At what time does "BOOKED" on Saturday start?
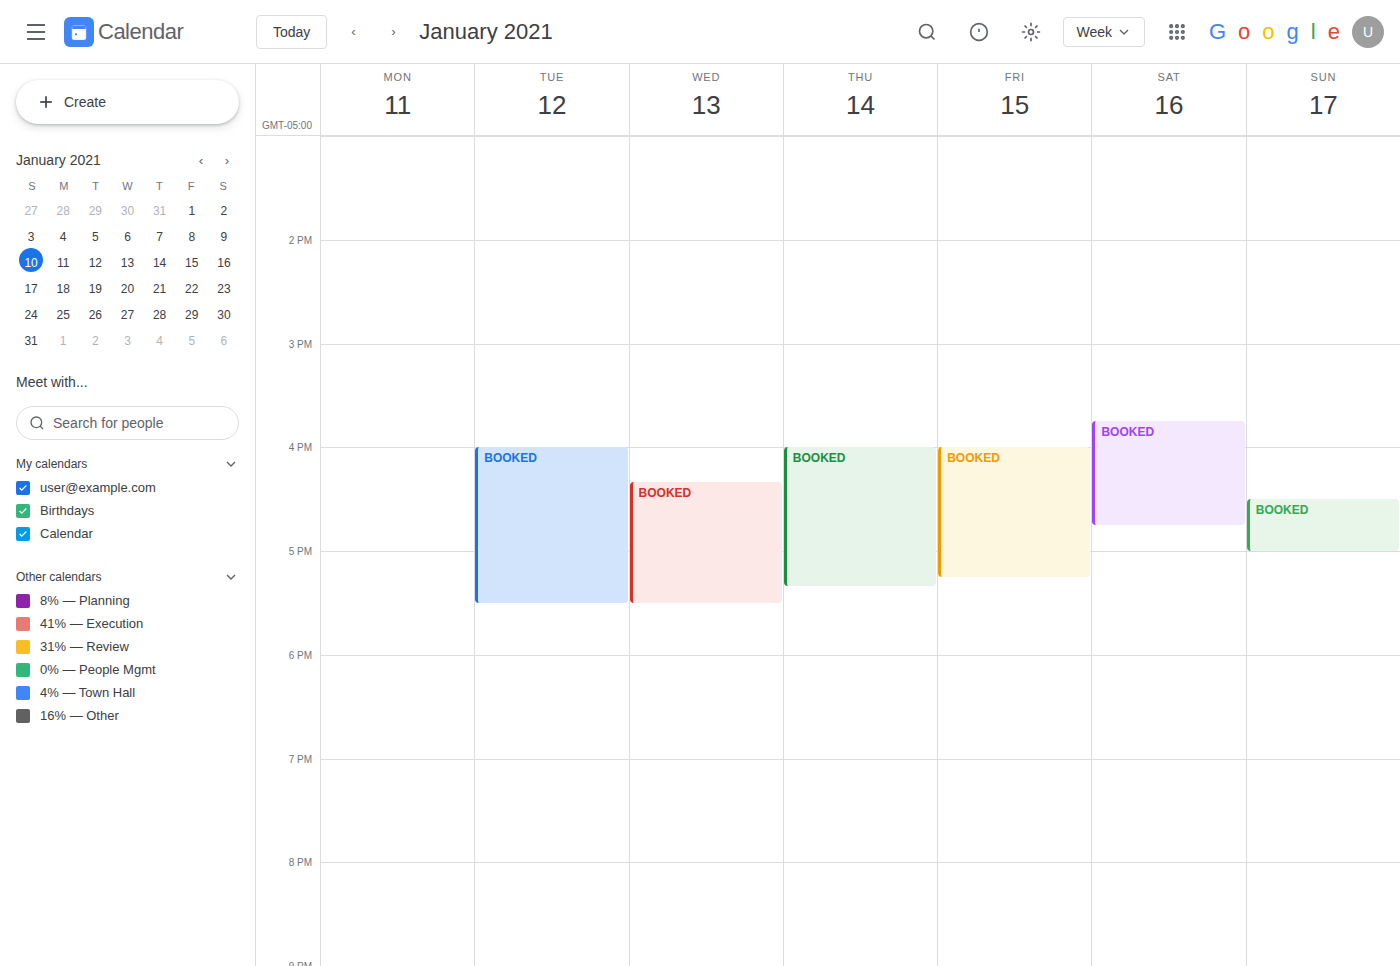
3:45 PM